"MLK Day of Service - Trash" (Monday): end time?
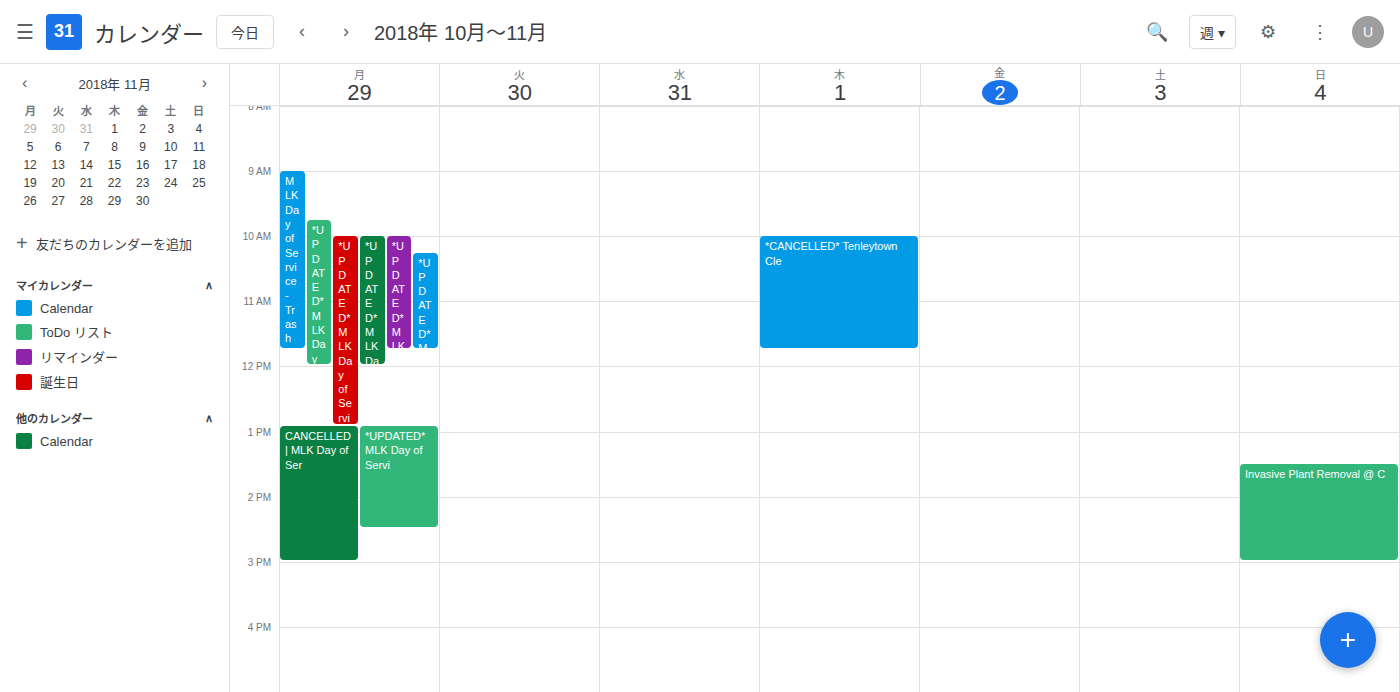
11:45 AM